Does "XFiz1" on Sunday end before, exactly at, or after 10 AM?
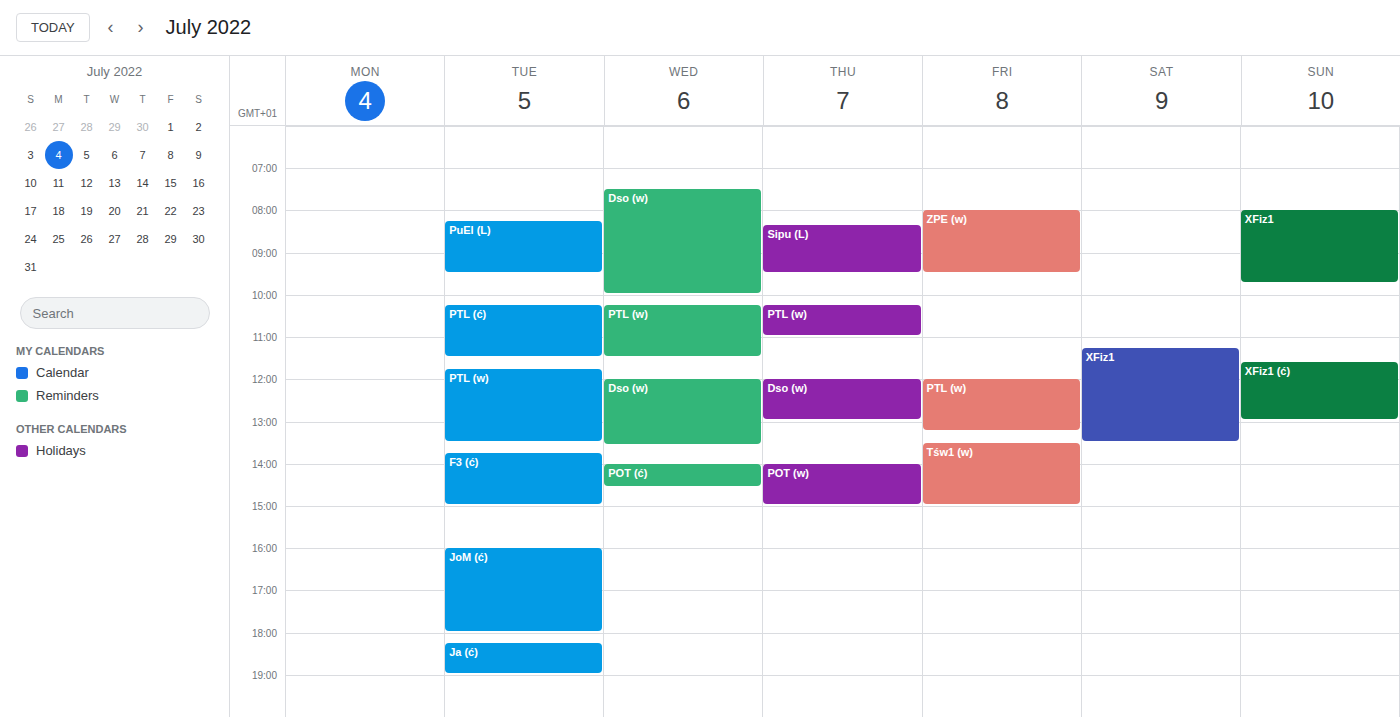
9:45 AM -- before 10 AM, 15 minutes above the 10 AM line.